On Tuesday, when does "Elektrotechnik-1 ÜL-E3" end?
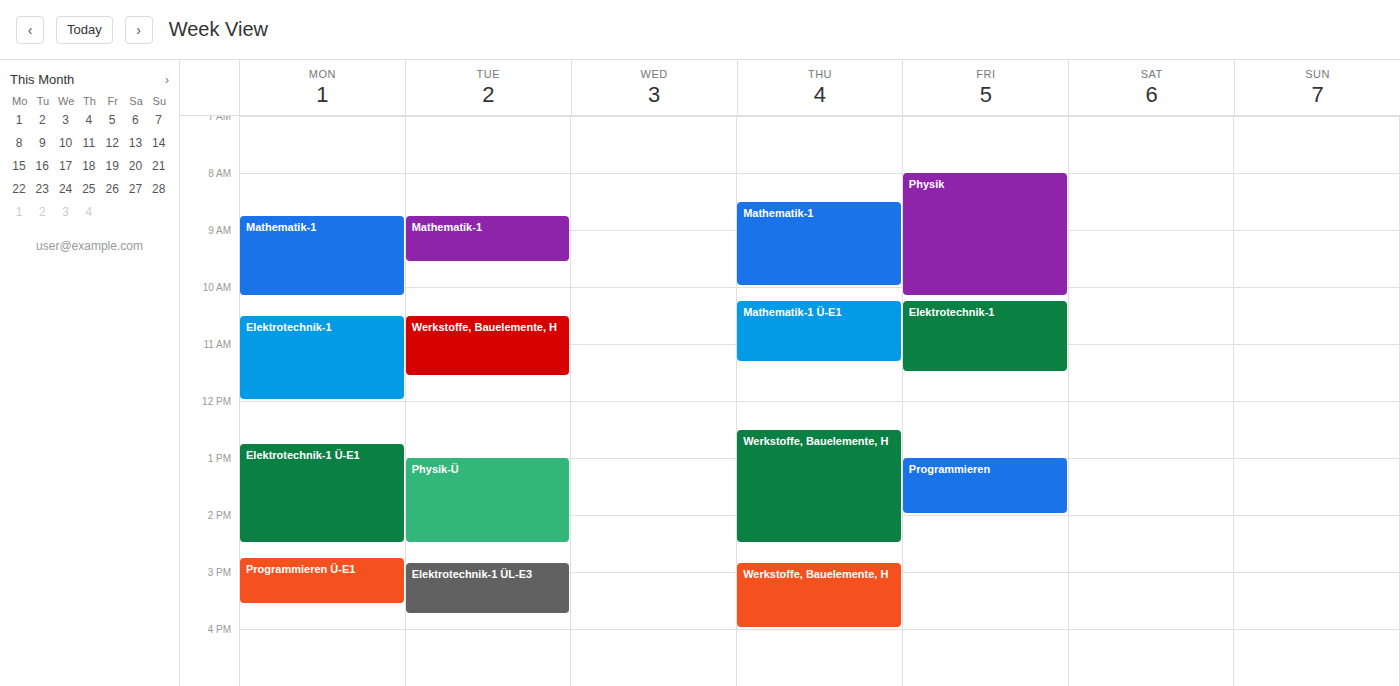
3:45 PM